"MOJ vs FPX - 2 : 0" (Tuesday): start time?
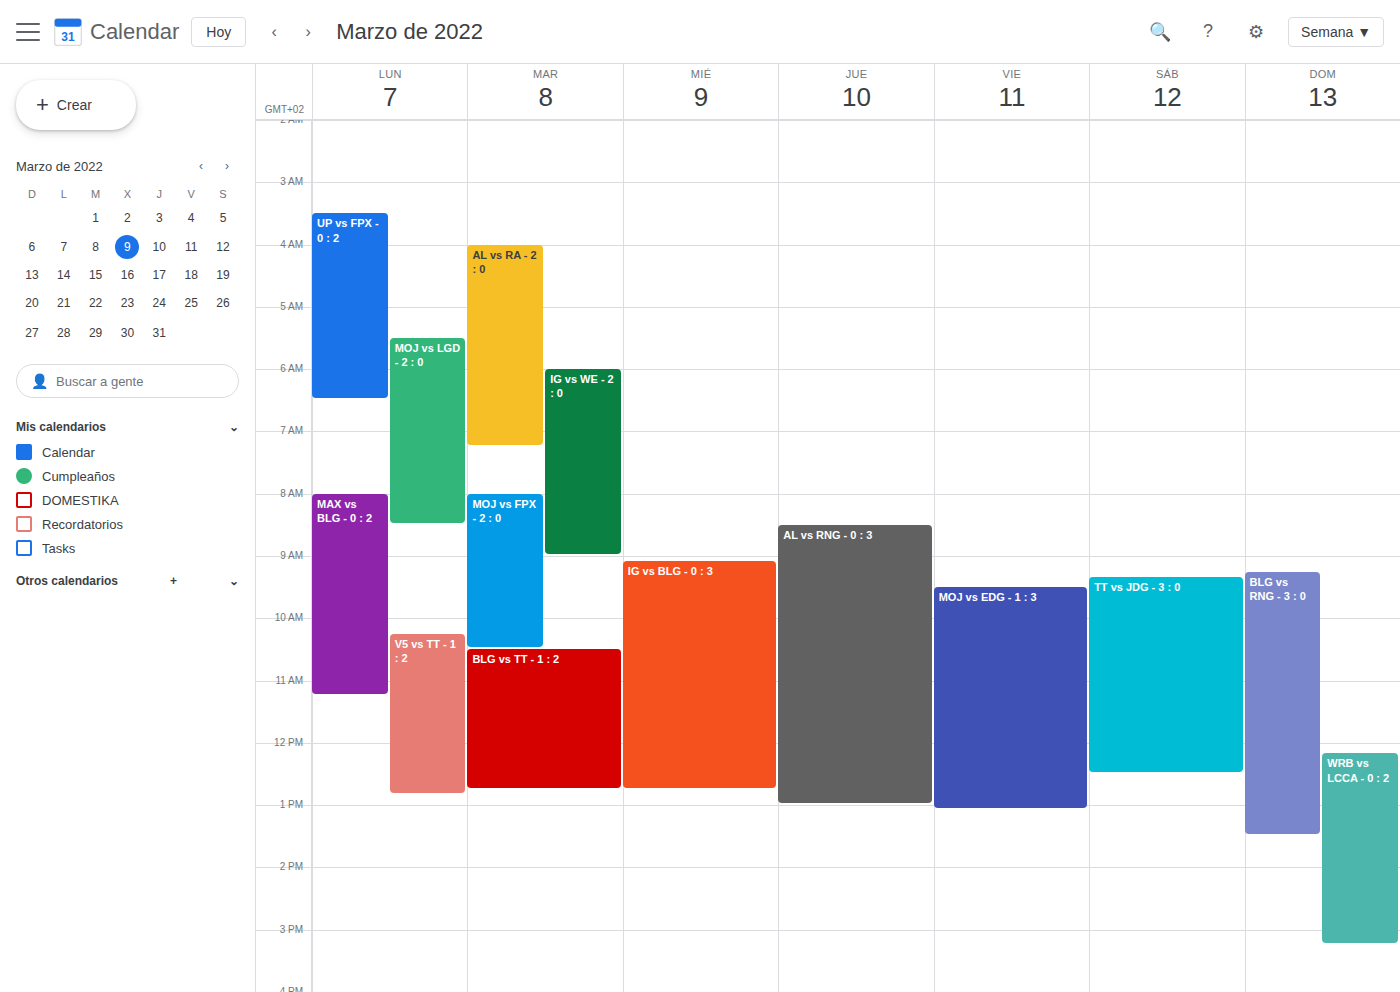
8:00 AM